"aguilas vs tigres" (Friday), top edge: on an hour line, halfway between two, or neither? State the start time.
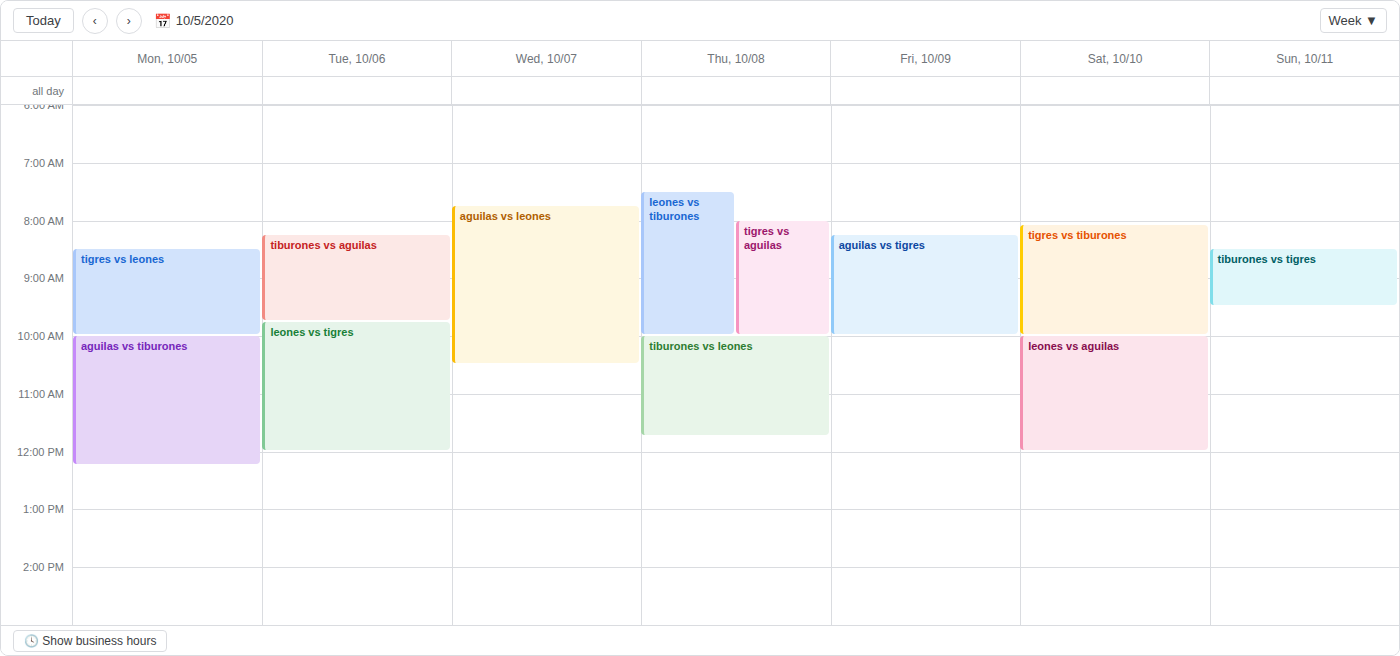
8:15 AM -- neither: a quarter of the way from the 8 AM line to the 9 AM line.